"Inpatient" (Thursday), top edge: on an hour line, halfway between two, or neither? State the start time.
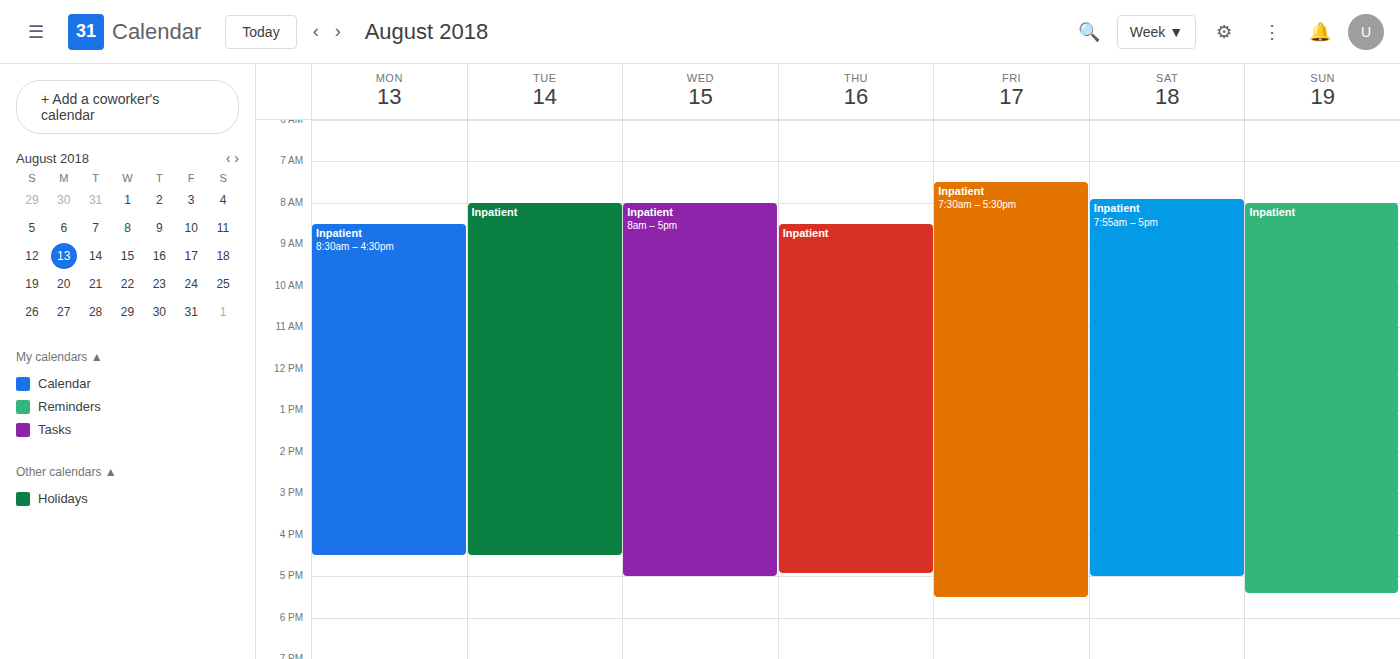
08:30 -- halfway between the 08:00 and 09:00 lines.